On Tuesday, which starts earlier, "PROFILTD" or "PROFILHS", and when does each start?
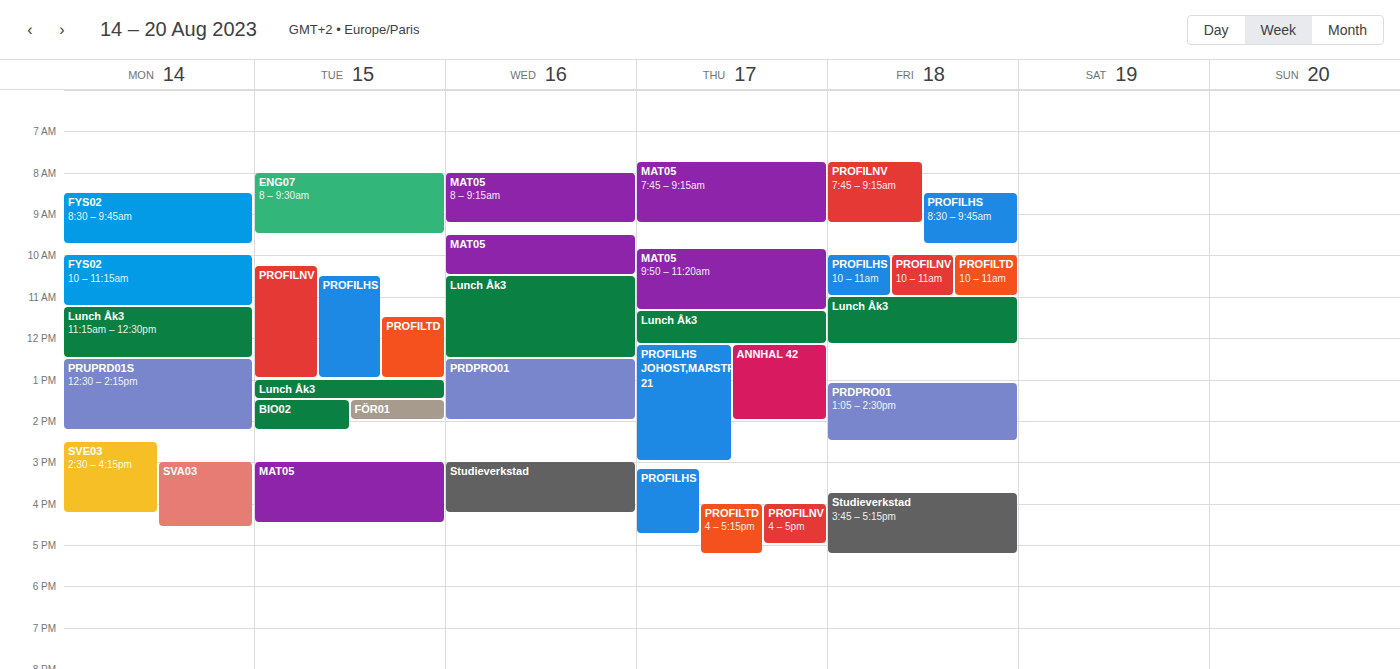
"PROFILHS" 10:30 AM; "PROFILTD" 11:30 AM.